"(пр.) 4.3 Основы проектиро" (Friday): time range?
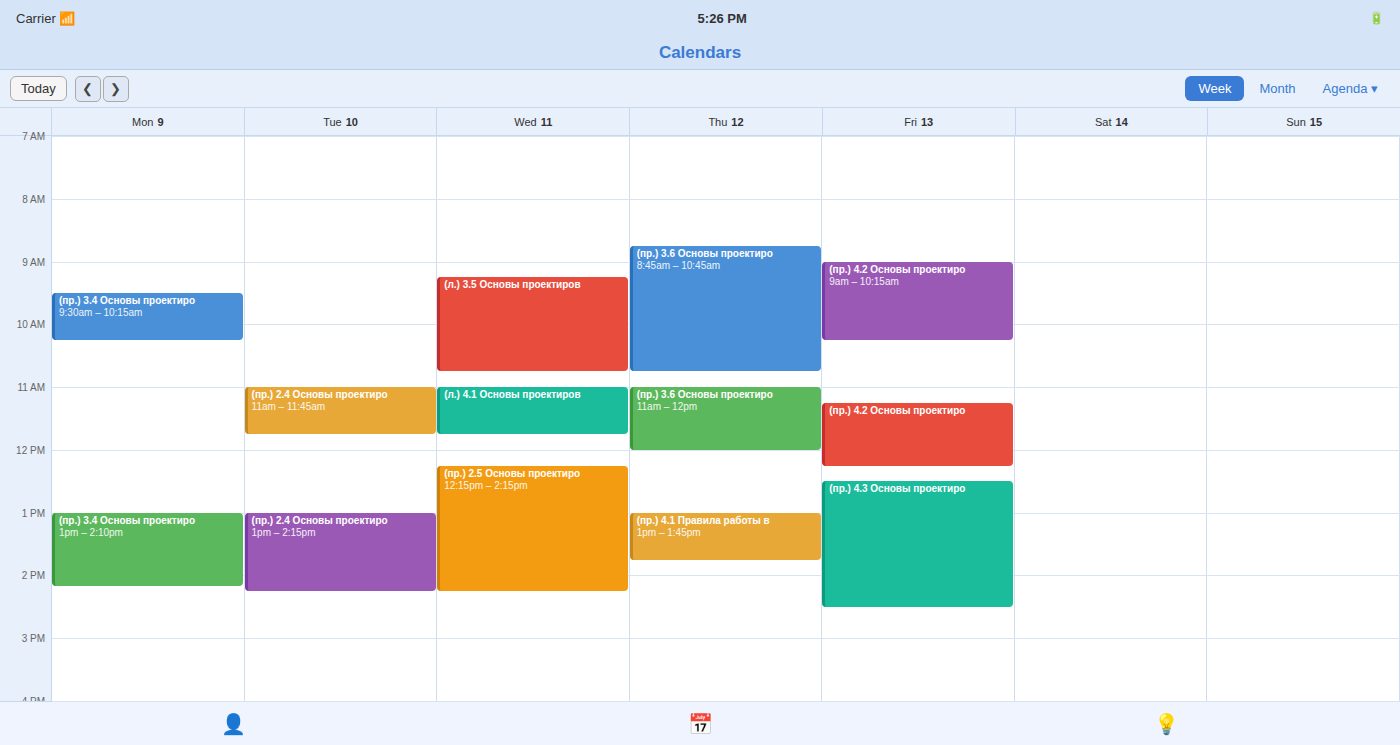
12:30 to 14:30